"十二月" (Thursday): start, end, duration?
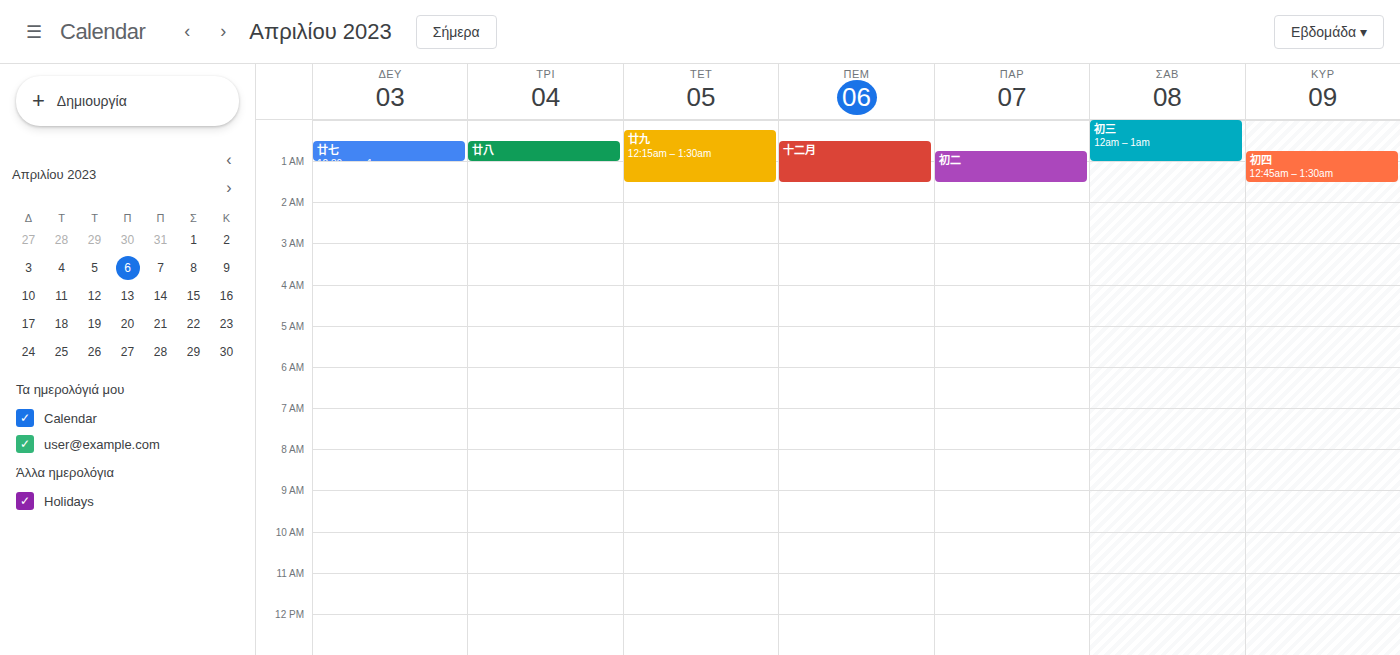
00:30 to 01:30, 1 hour